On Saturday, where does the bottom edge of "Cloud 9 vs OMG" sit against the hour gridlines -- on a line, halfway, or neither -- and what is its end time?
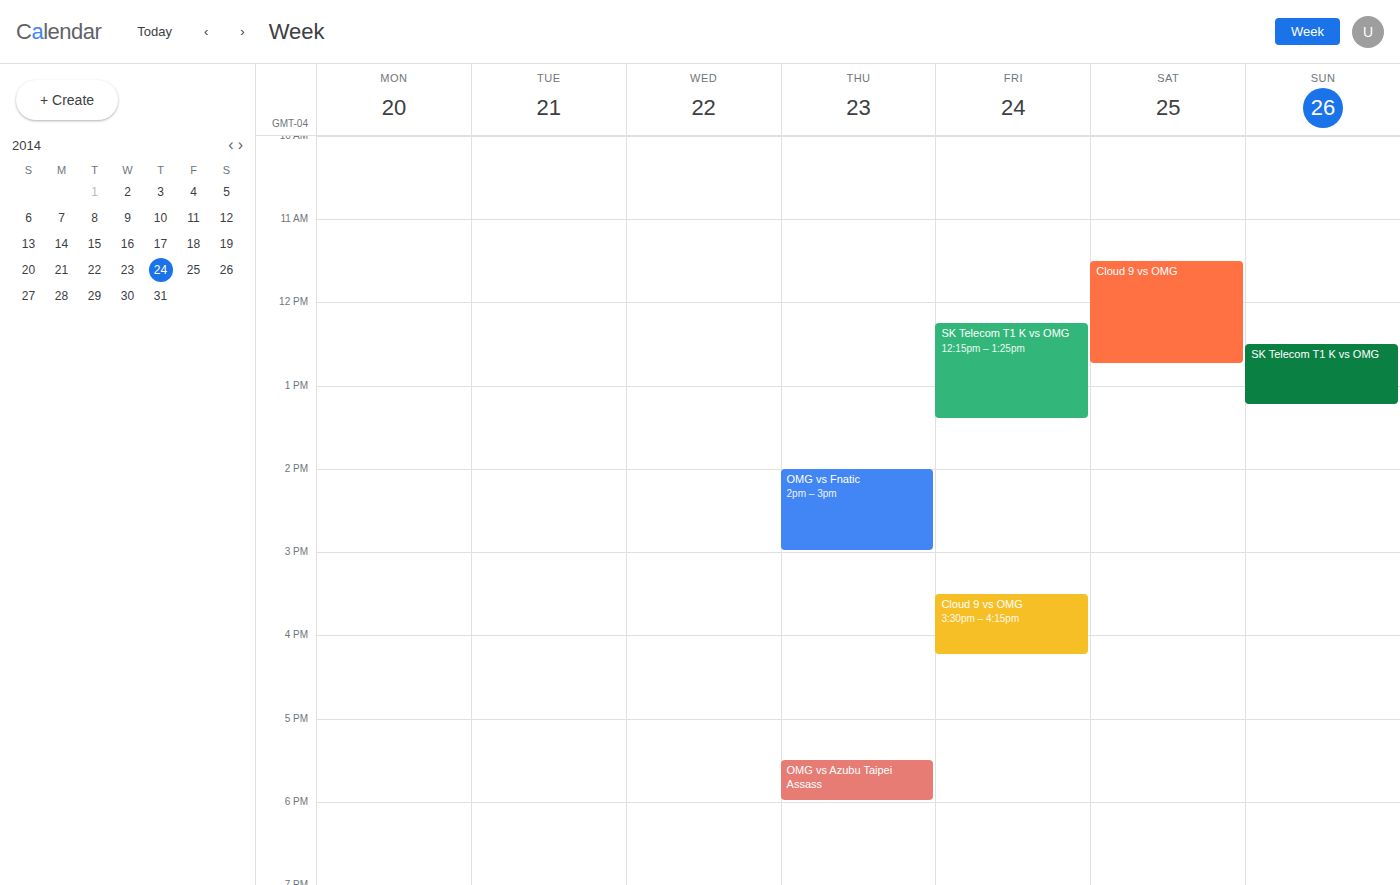
12:45 PM -- neither: three quarters of the way from the 12 PM line to the 1 PM line.